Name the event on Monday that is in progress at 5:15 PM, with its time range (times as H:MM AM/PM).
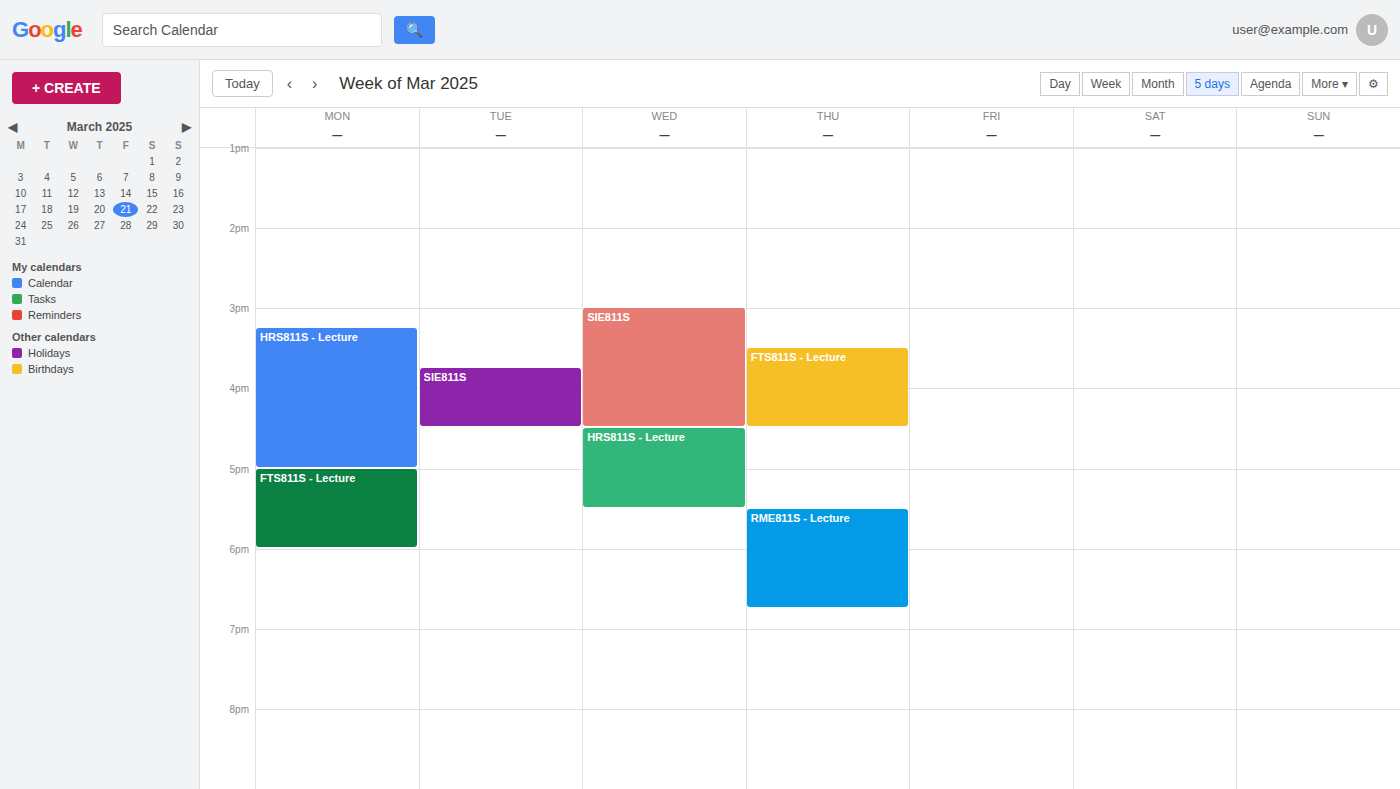
"FTS811S - Lecture", 5:00 PM to 6:00 PM